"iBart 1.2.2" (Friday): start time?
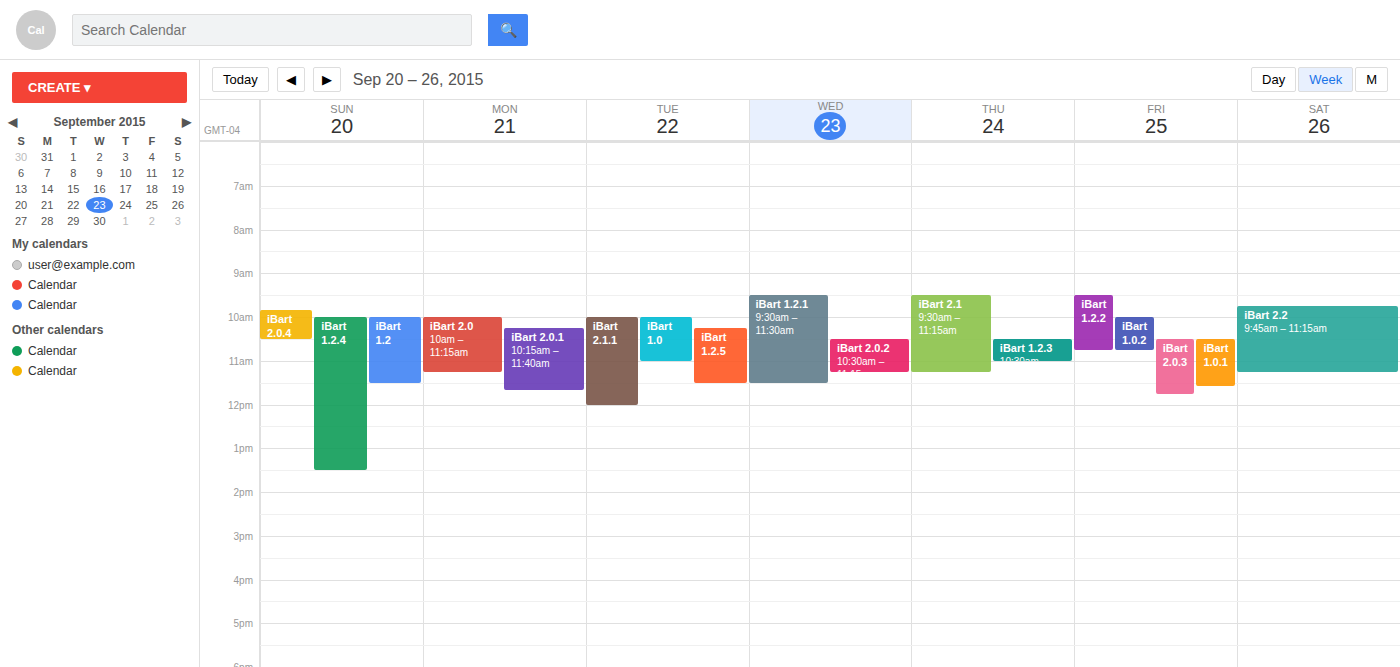
9:30 AM